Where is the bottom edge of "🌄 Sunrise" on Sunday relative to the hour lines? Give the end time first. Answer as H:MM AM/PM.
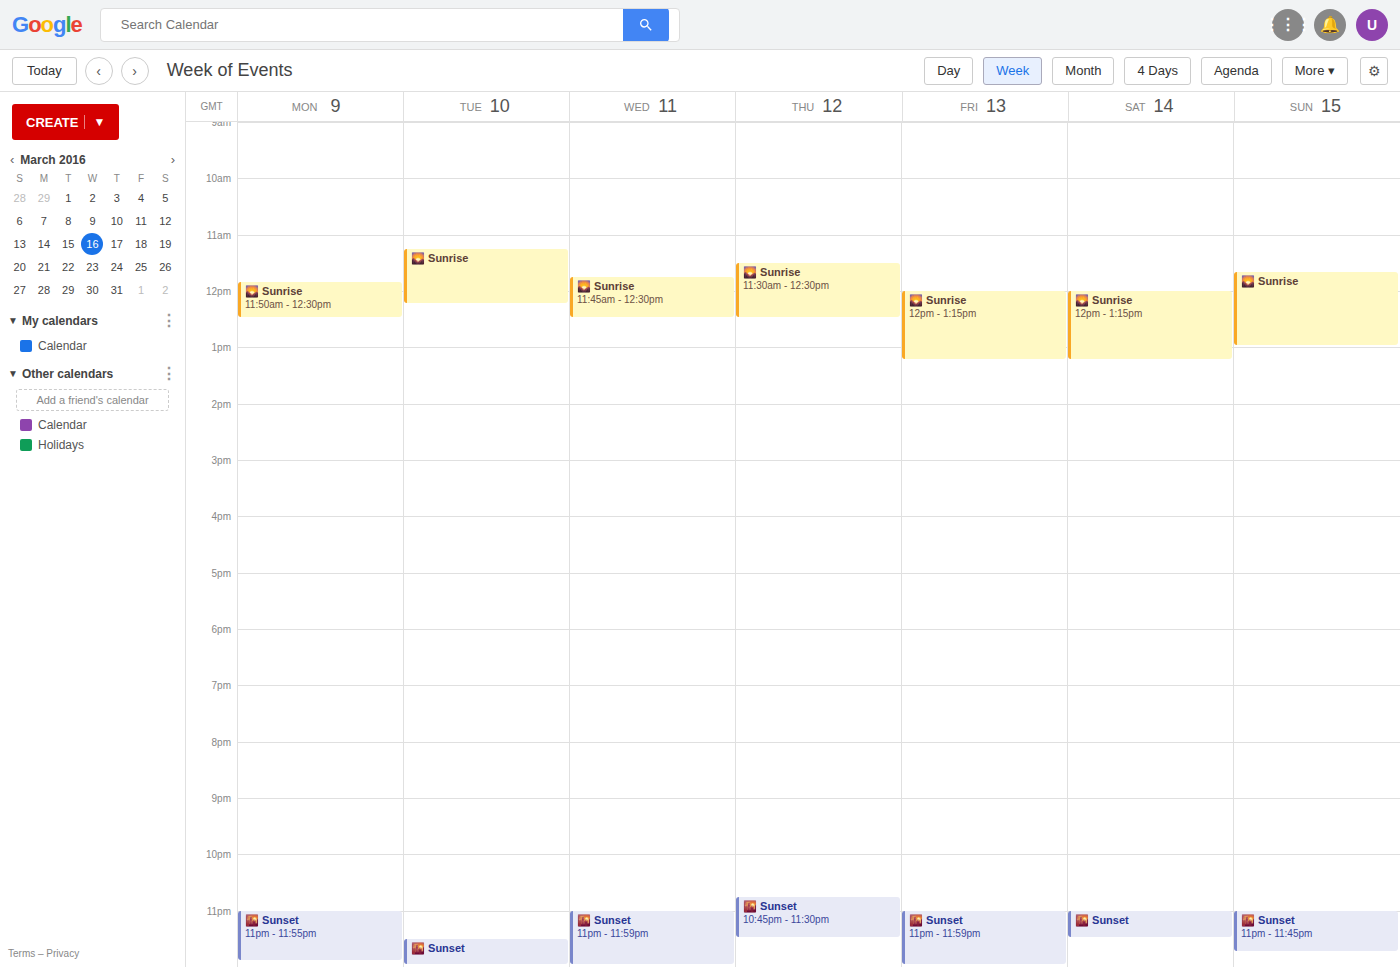
1:00 PM -- exactly on the 1 PM line.